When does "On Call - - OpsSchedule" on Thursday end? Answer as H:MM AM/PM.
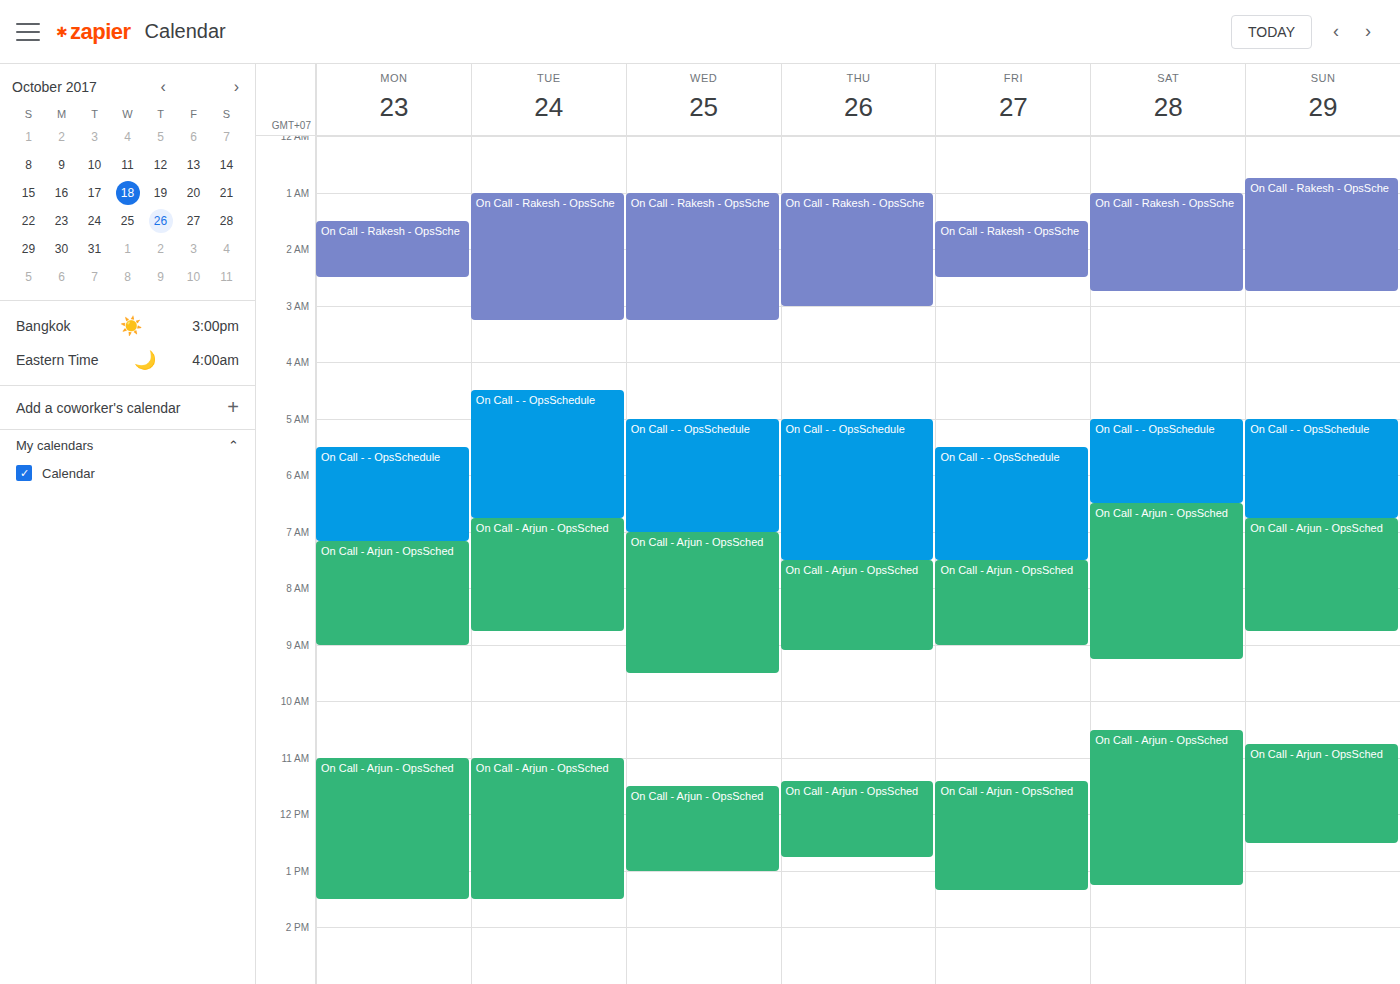
7:30 AM